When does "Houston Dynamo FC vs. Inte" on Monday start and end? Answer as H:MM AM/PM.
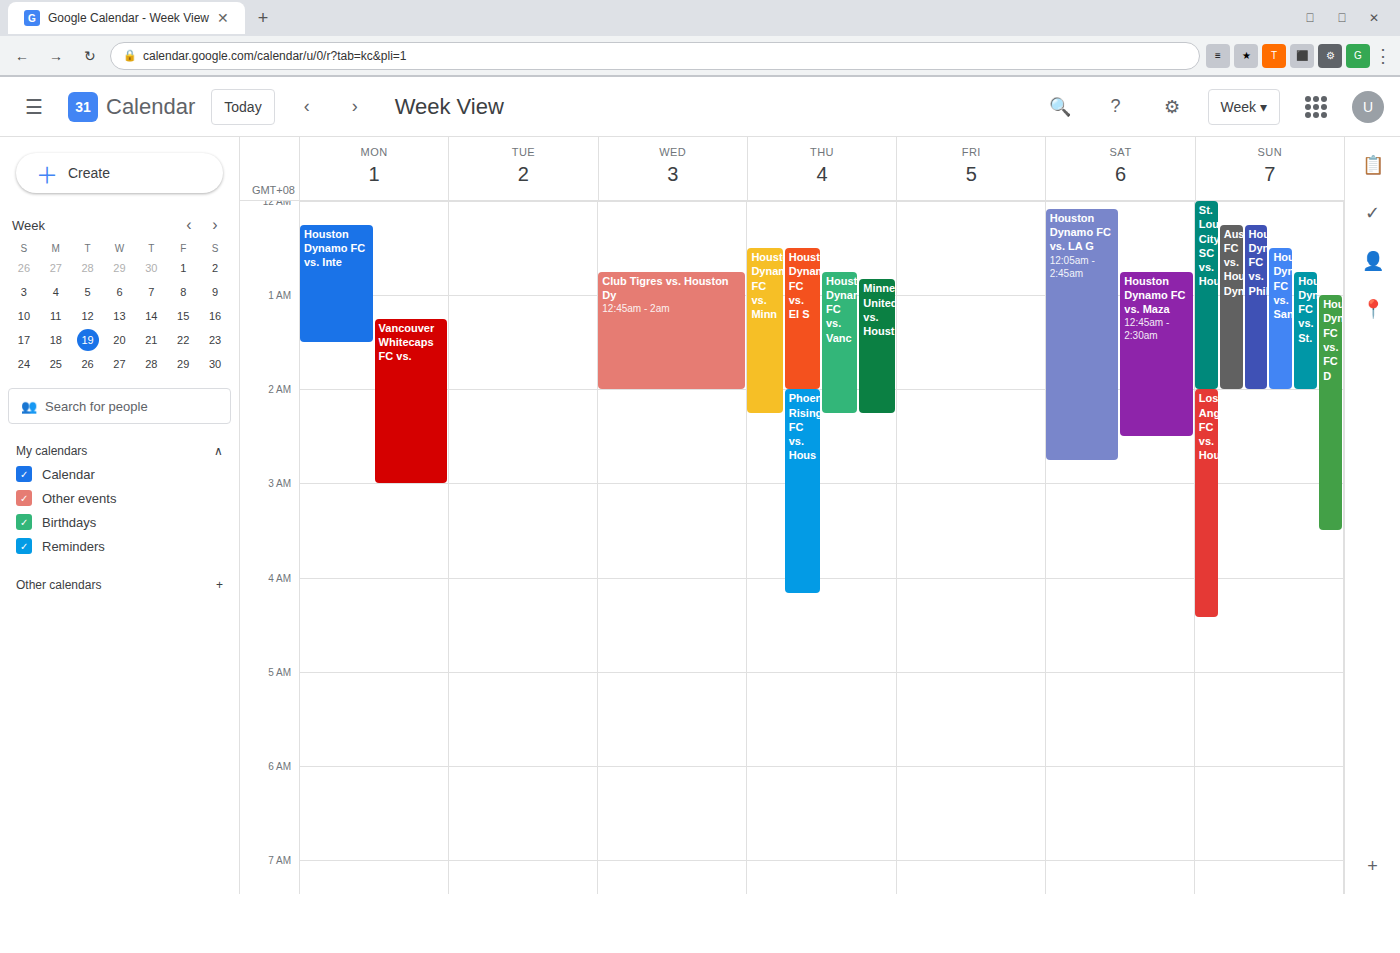
12:15 AM to 1:30 AM